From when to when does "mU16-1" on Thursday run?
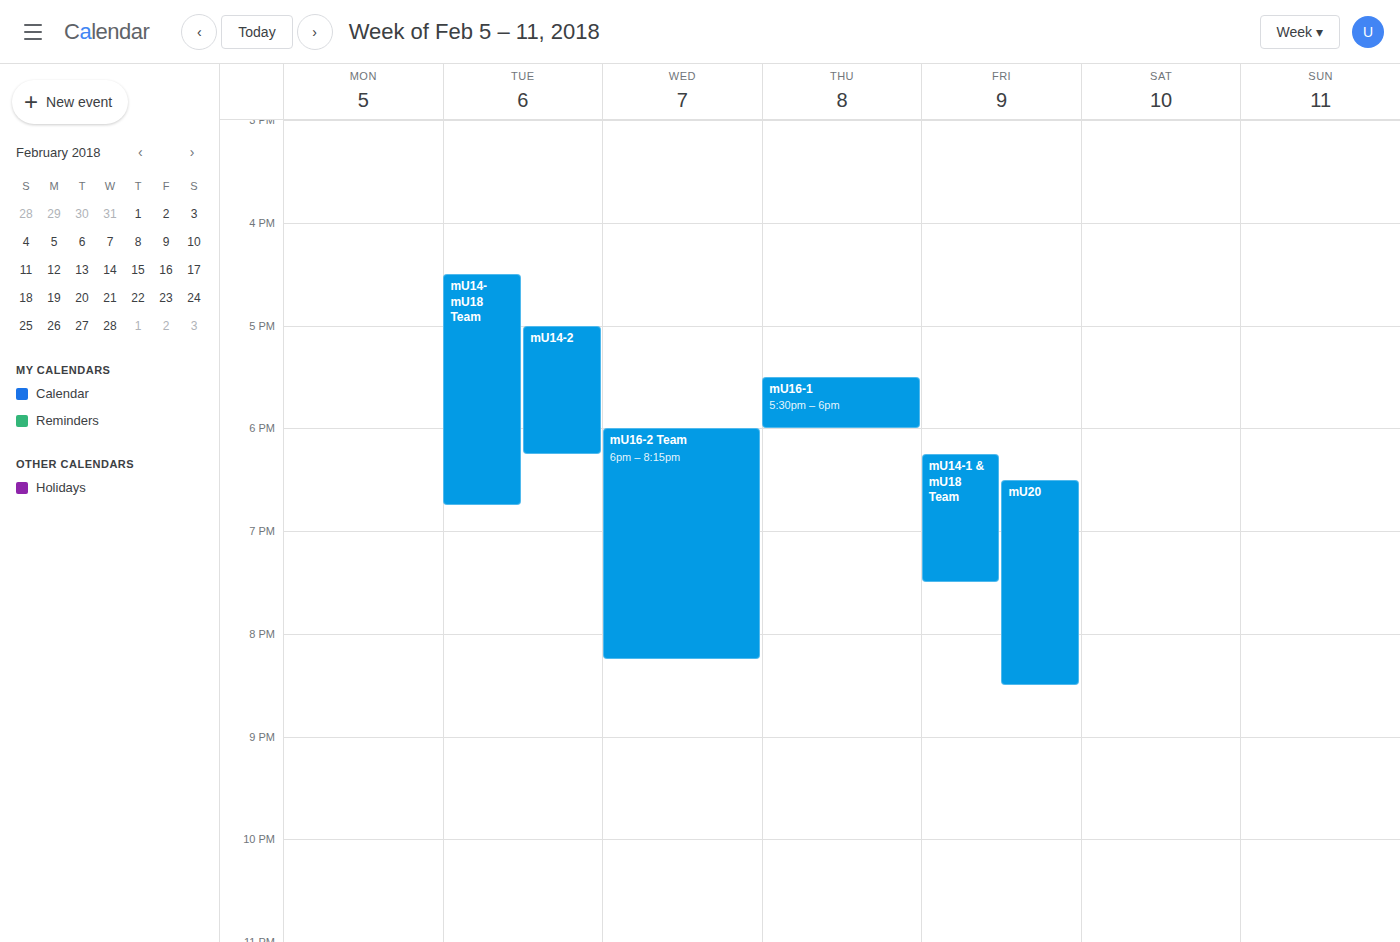
5:30 PM to 6:00 PM